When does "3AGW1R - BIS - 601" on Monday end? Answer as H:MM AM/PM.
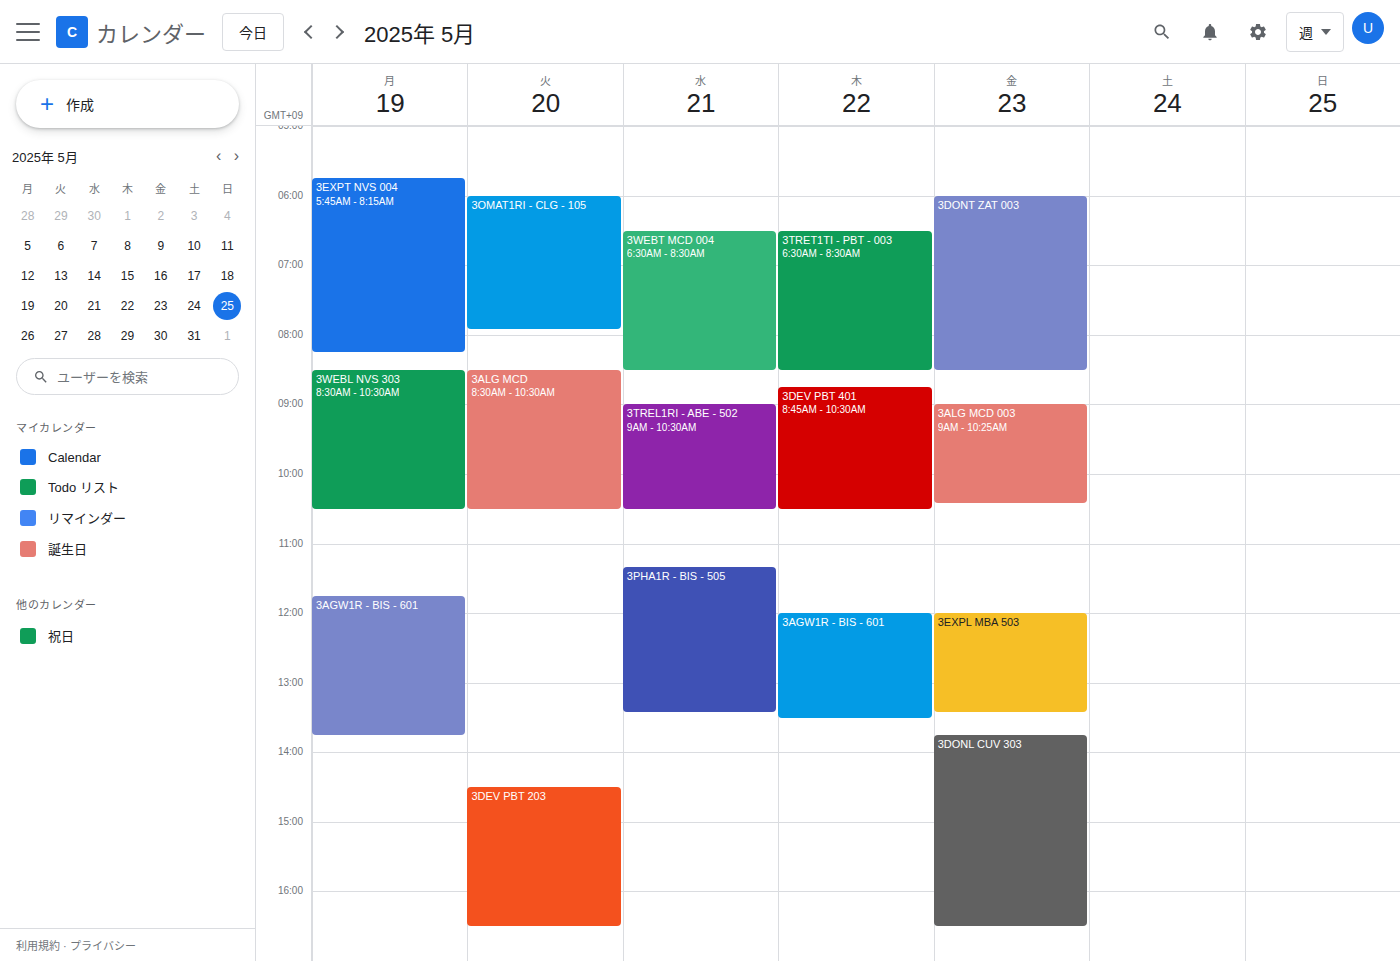
1:45 PM